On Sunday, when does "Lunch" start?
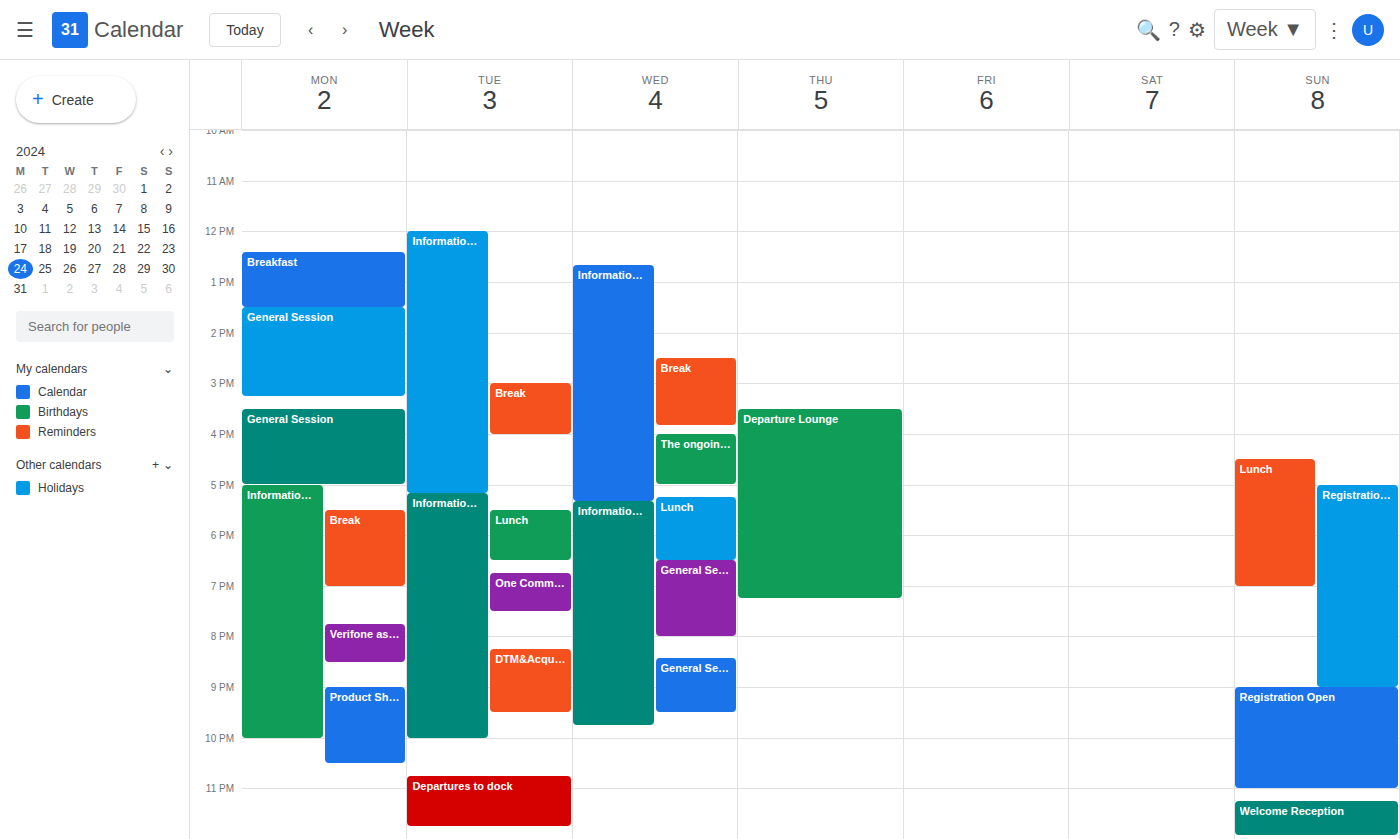
4:30 PM